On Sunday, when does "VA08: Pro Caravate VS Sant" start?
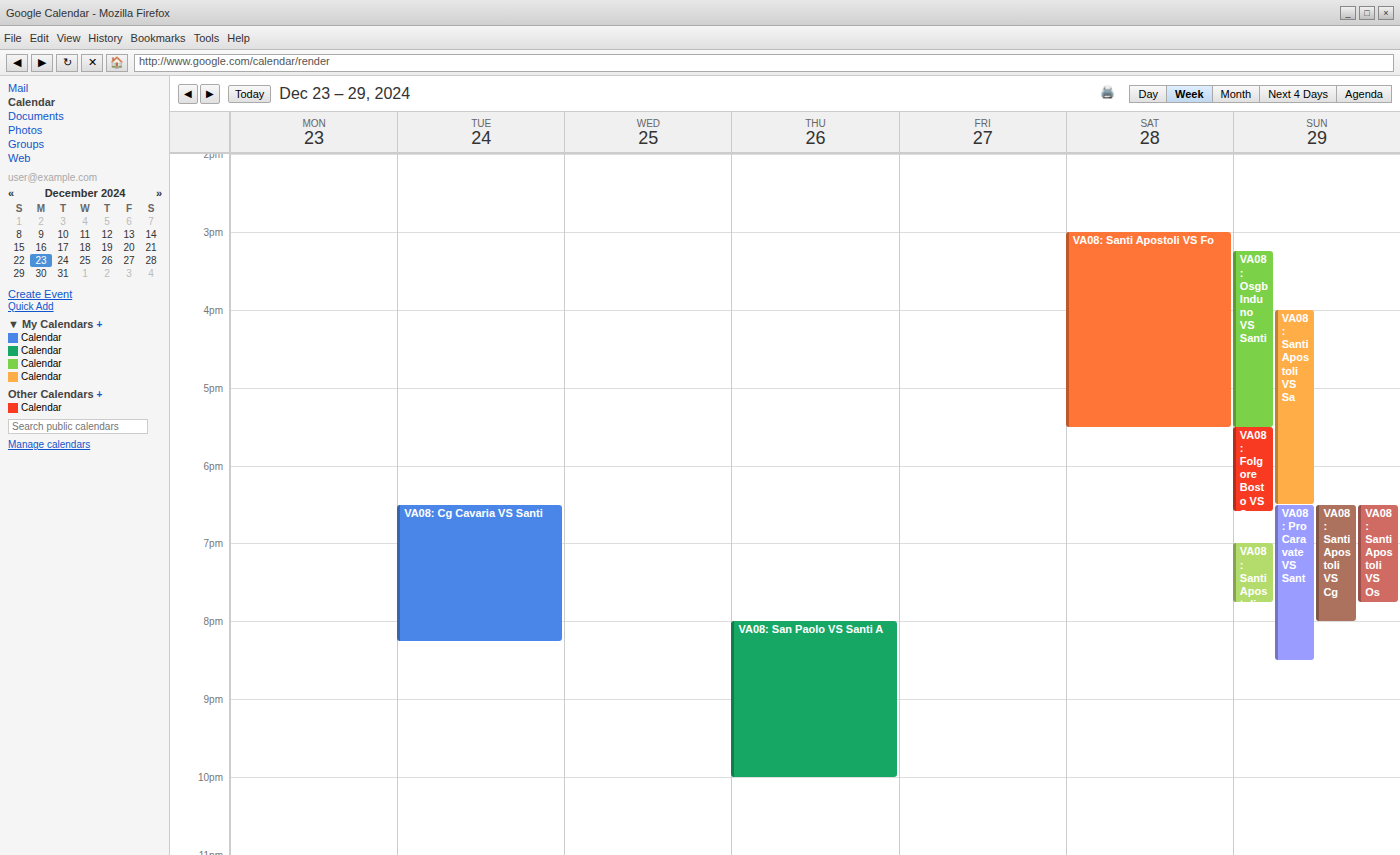
6:30 PM